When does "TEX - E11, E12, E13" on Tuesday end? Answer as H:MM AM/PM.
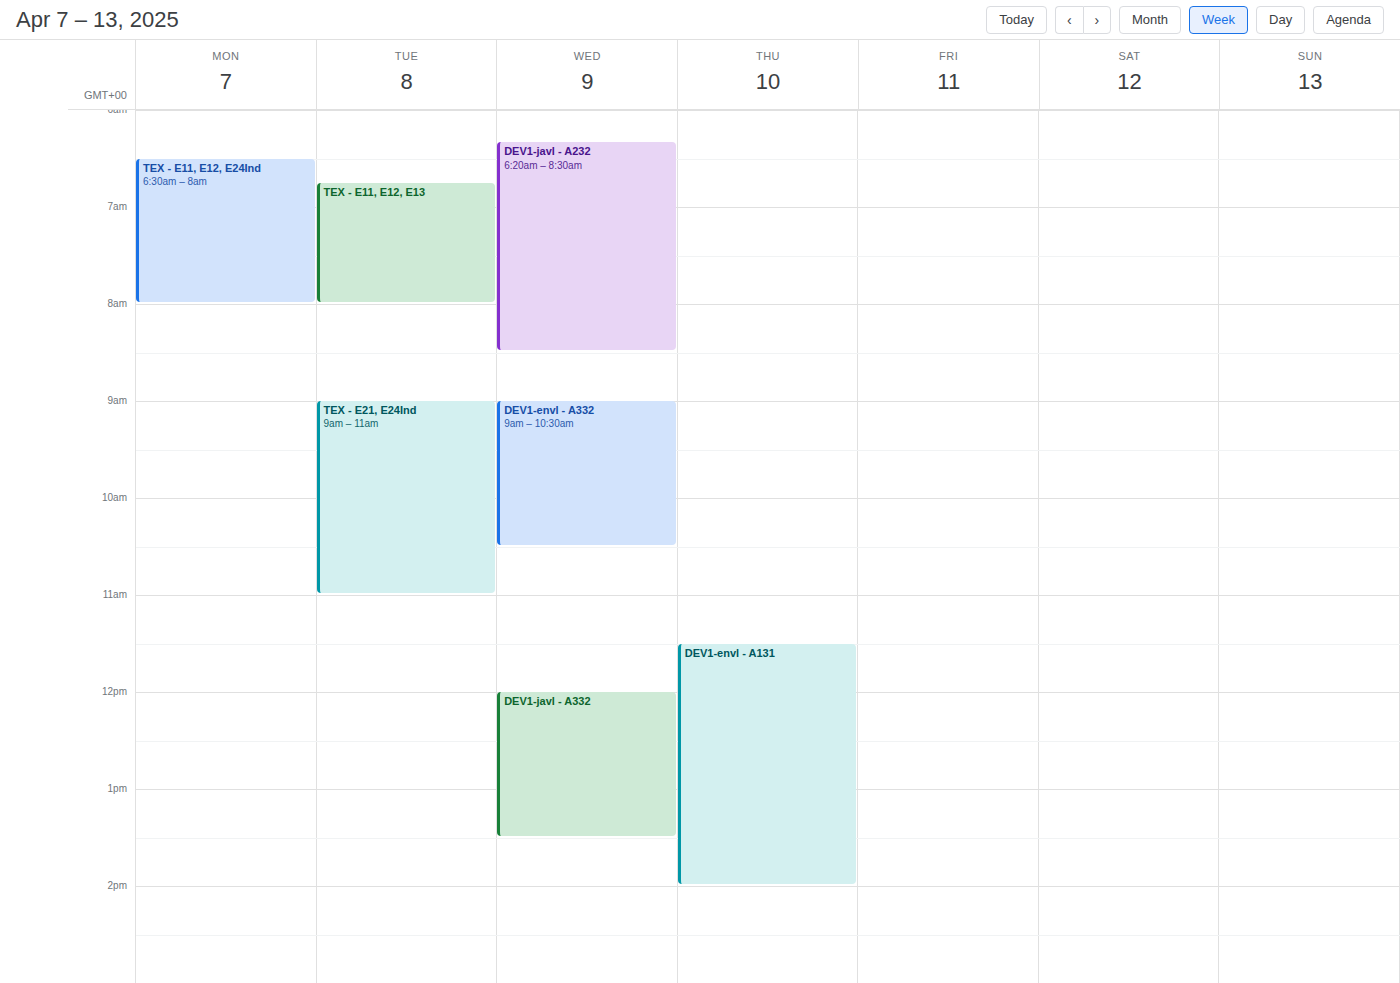
8:00 AM